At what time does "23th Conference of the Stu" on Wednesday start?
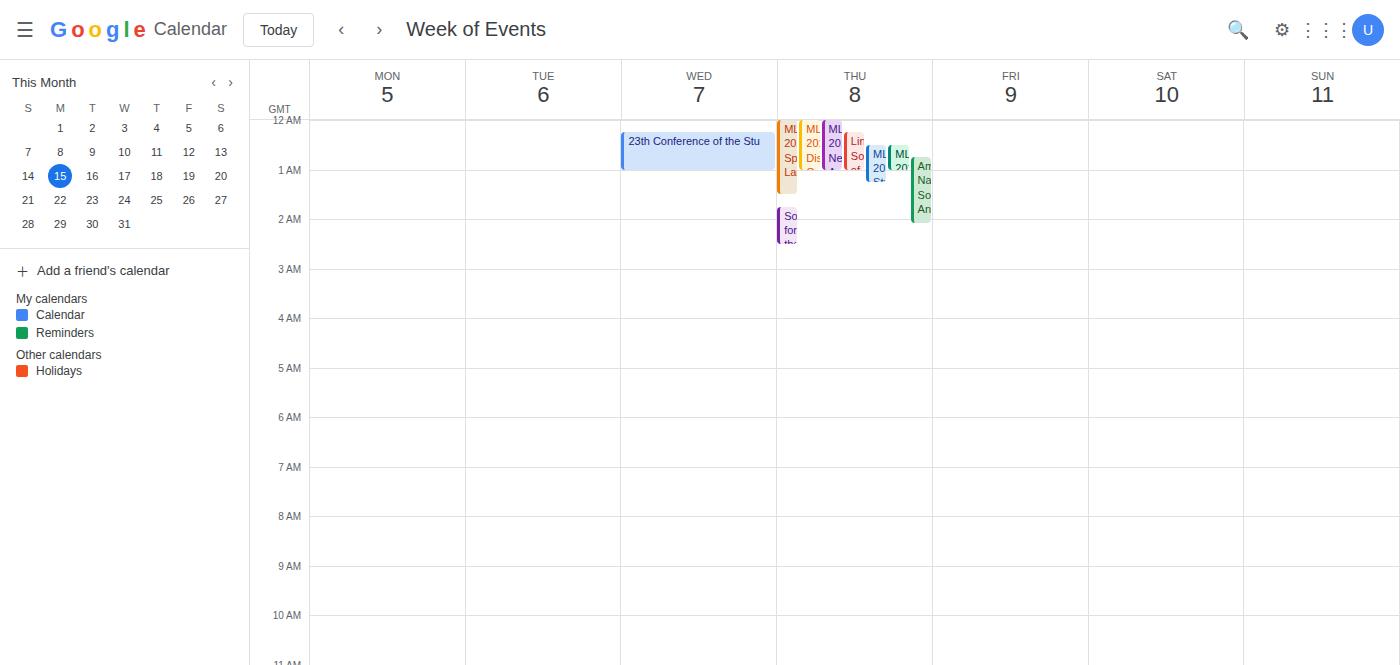
12:15 AM